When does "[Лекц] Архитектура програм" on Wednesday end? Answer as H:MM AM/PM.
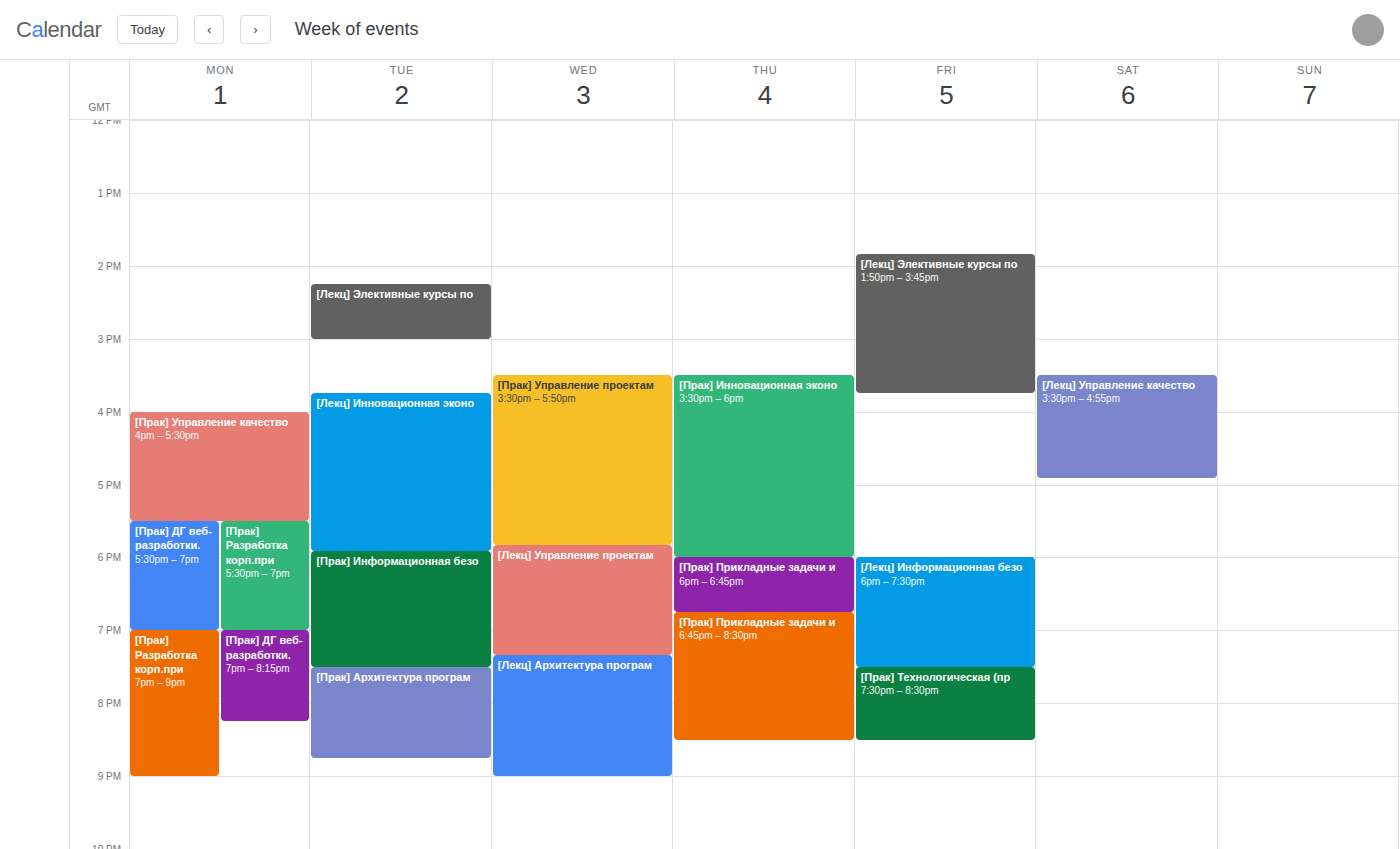
9:00 PM